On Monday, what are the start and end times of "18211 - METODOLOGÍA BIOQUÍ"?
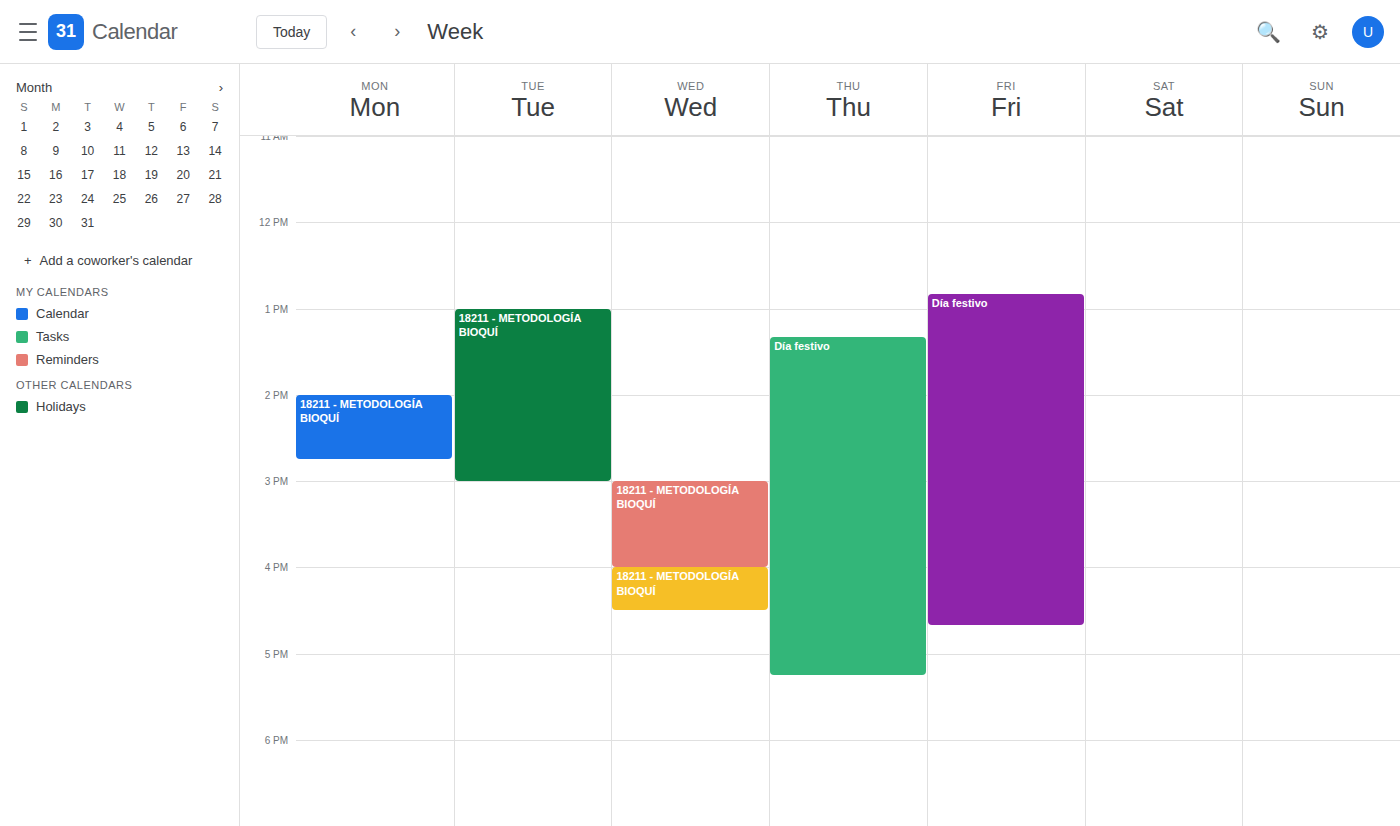
2:00 PM to 2:45 PM